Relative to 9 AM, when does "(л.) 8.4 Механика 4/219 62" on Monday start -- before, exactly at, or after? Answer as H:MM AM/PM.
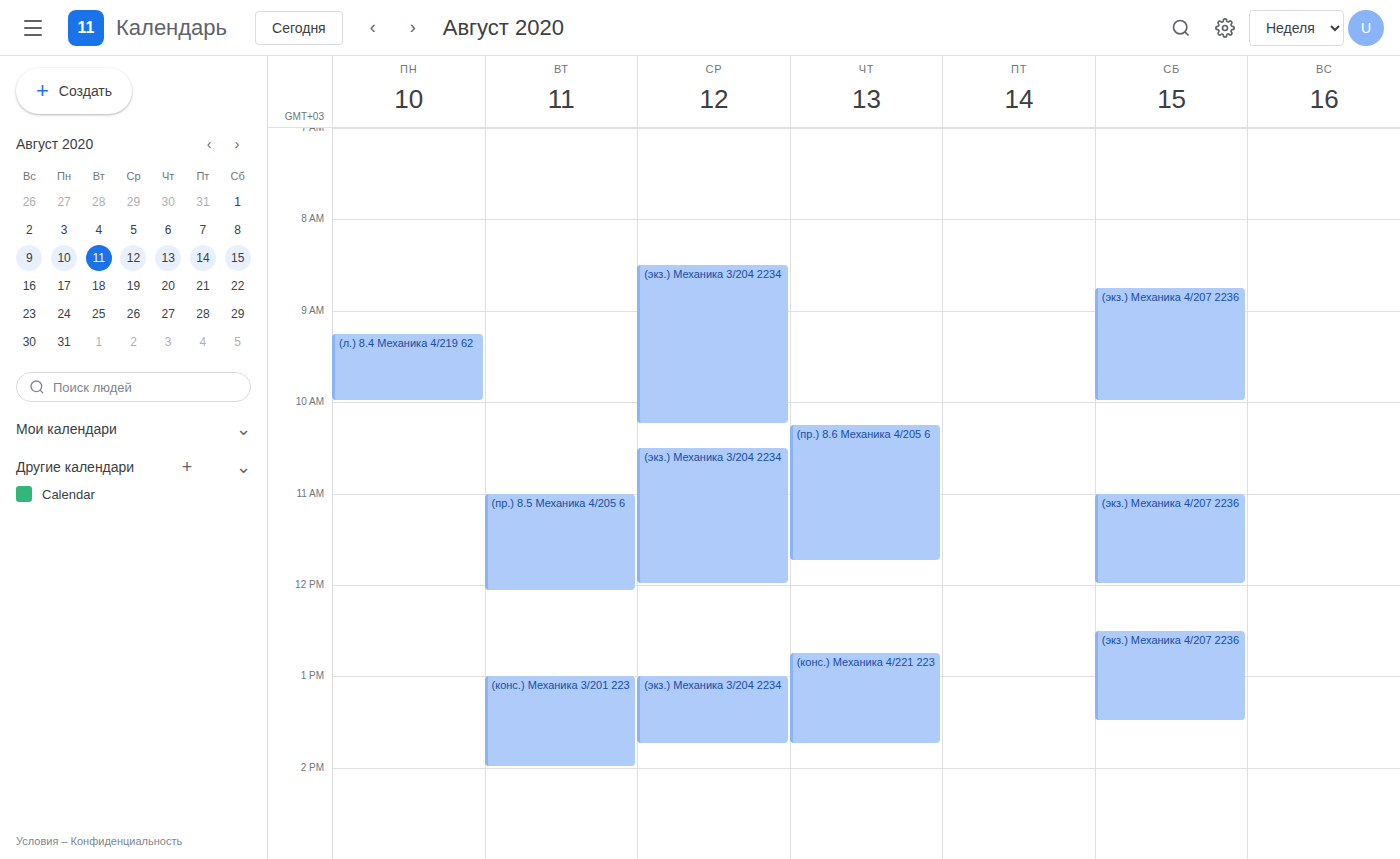
9:15 AM -- after 9 AM, 15 minutes below the 9 AM line.